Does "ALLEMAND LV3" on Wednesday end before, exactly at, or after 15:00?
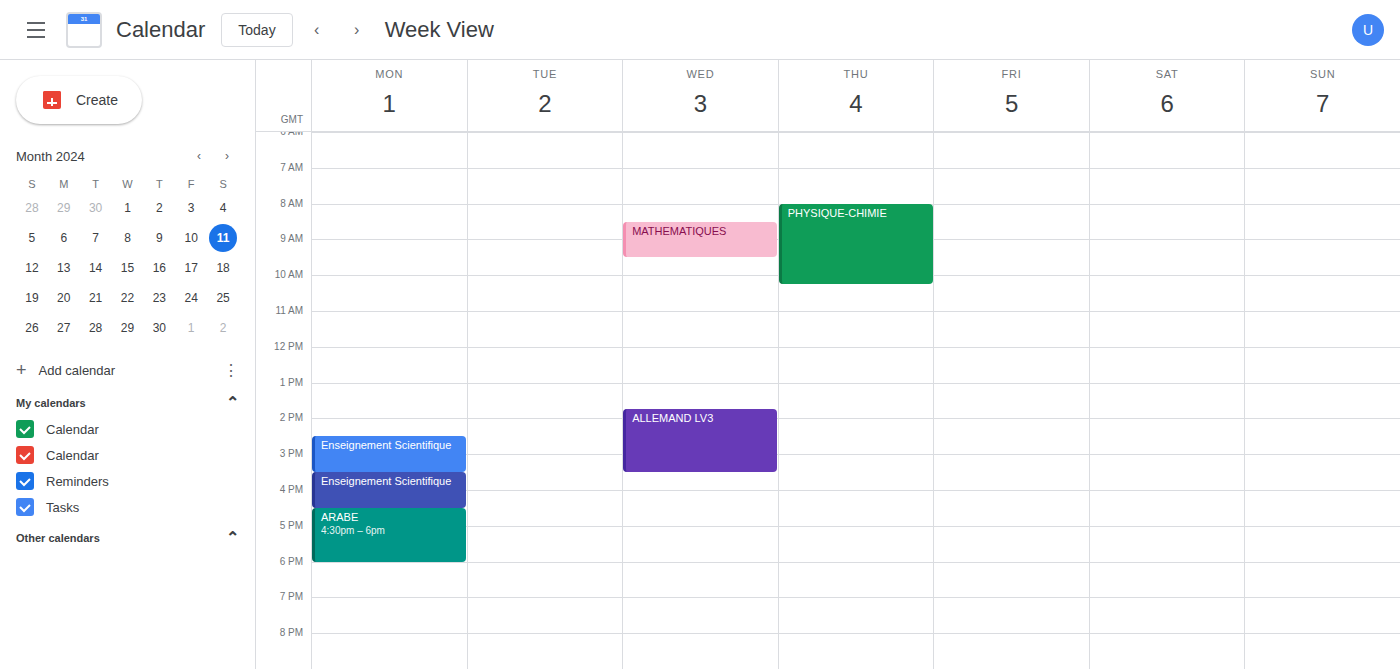
15:30 -- after 15:00, 30 minutes below the 15:00 line.